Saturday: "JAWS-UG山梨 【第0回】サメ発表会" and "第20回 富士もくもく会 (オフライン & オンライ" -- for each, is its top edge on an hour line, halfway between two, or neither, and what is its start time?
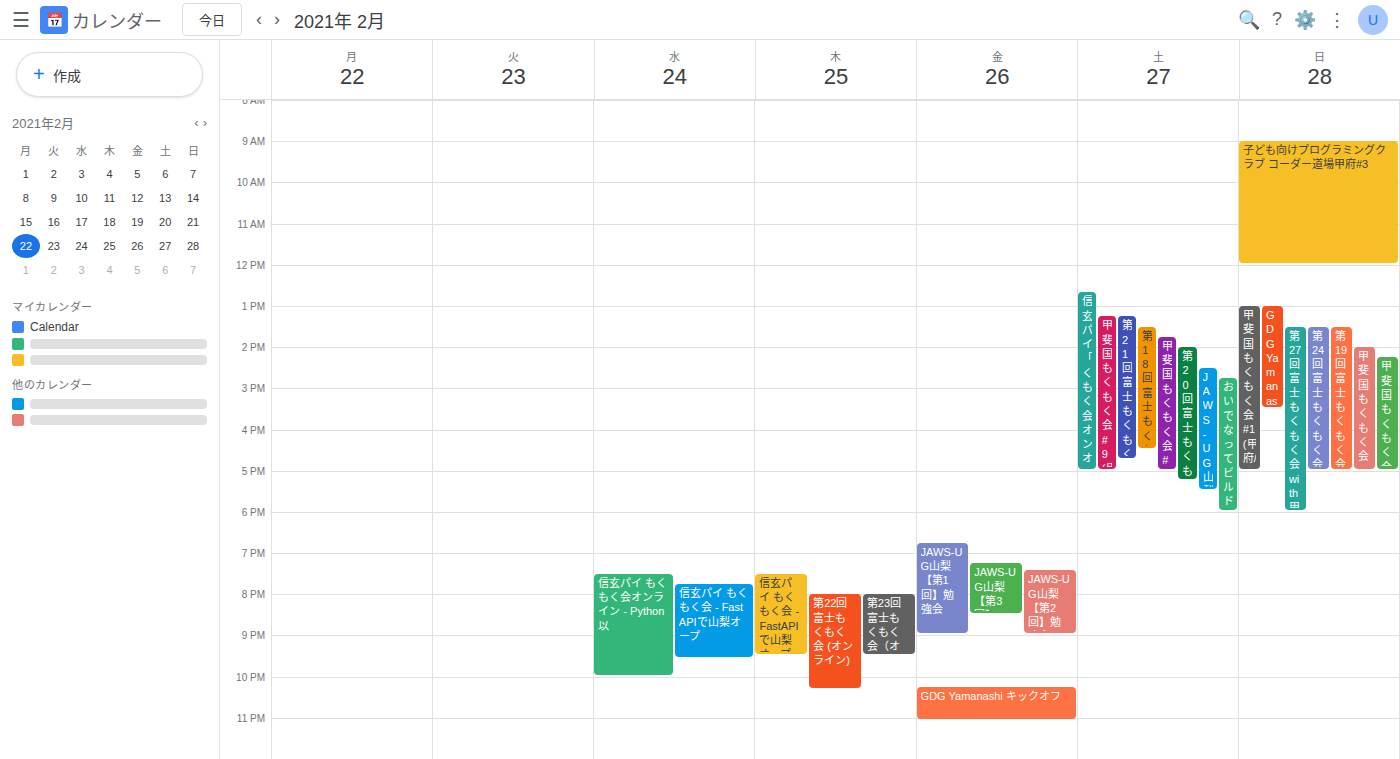
"JAWS-UG山梨 【第0回】サメ発表会": 2:30 PM, halfway between the 2 PM and 3 PM lines. "第20回 富士もくもく会 (オフライン & オンライ": 2:00 PM, exactly on the 2 PM line.